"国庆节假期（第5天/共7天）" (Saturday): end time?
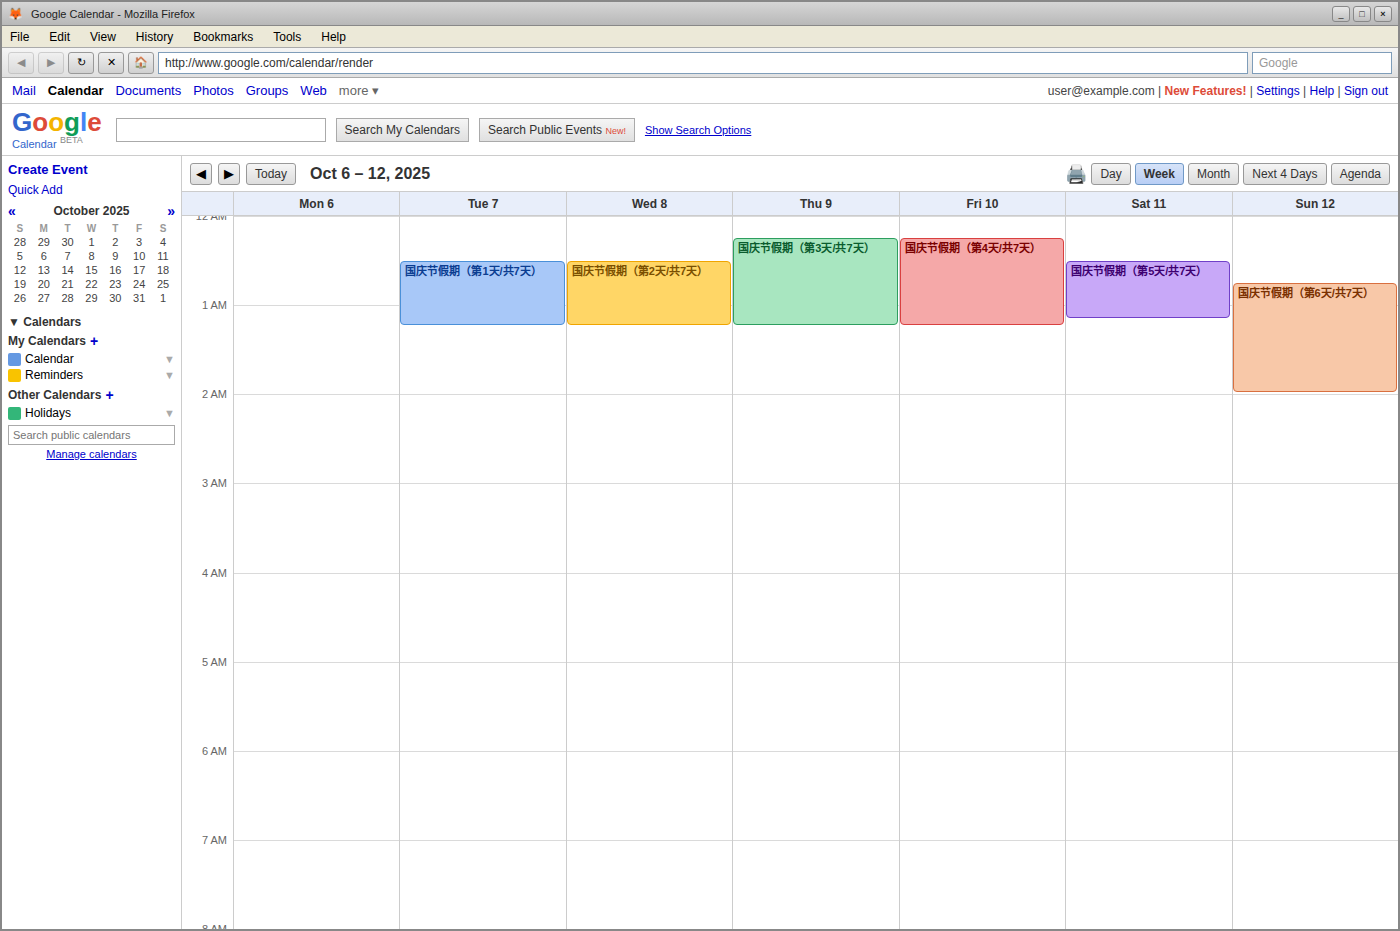
01:10